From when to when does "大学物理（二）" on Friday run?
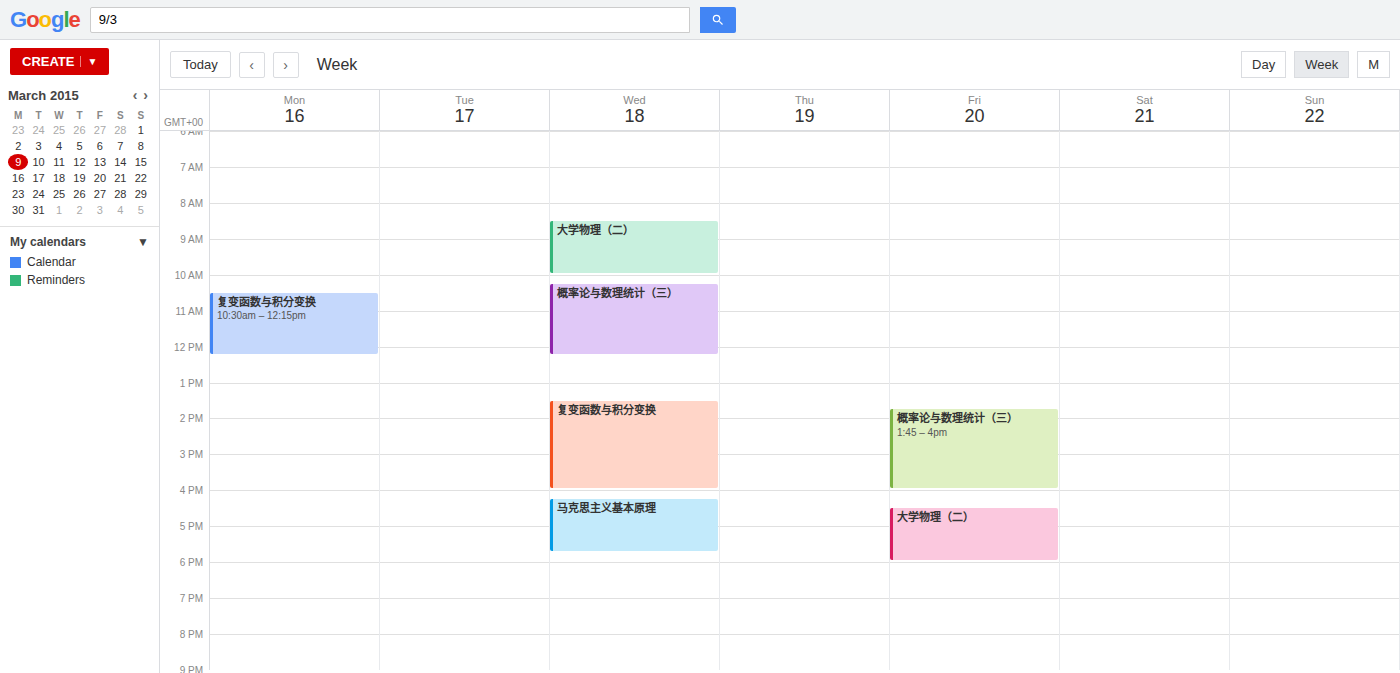
4:30 PM to 6:00 PM